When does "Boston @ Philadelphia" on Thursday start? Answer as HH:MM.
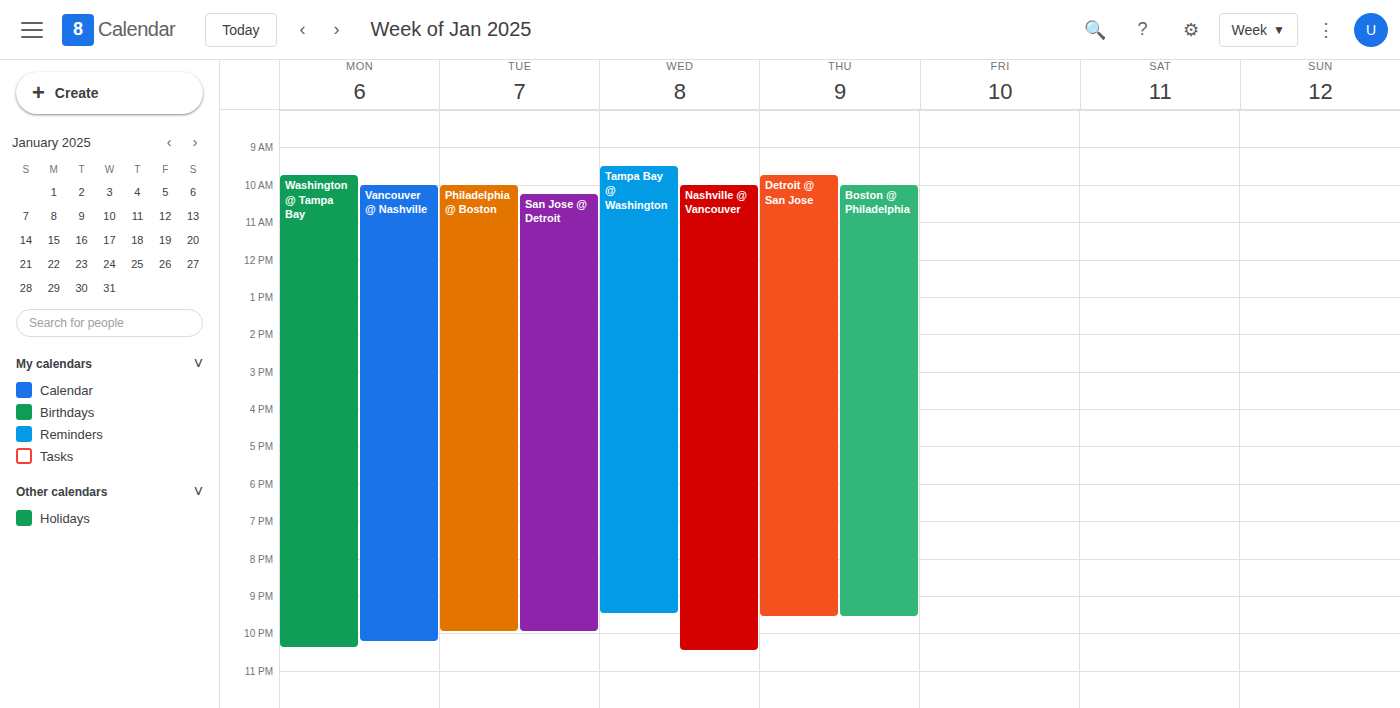
10:00